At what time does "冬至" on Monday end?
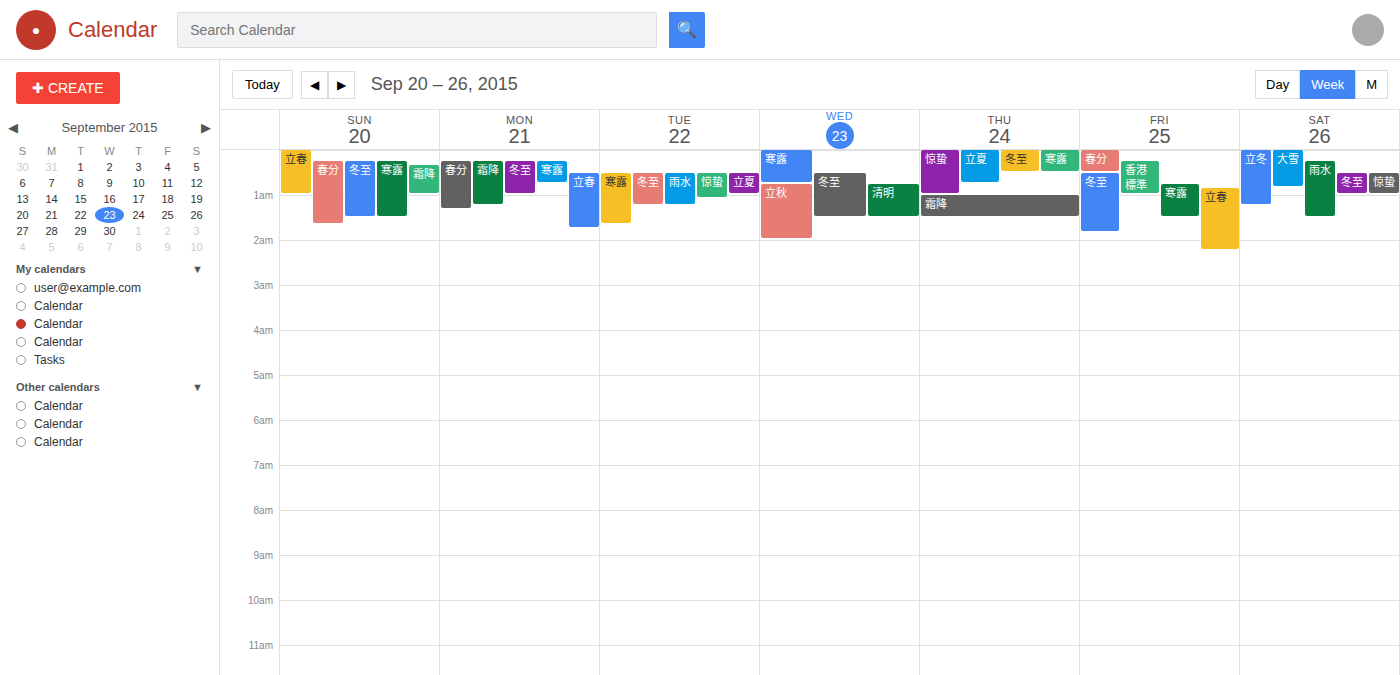
1:00 AM